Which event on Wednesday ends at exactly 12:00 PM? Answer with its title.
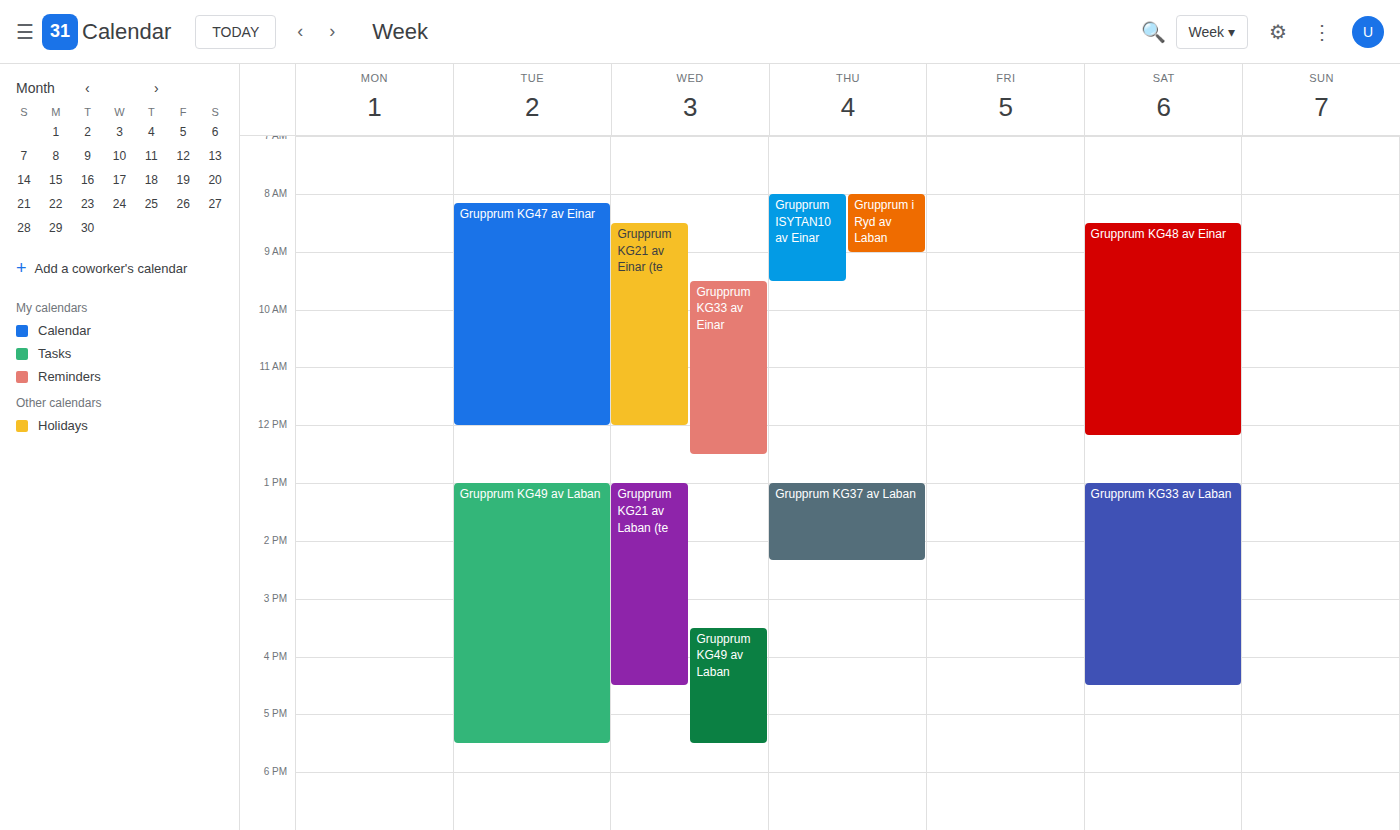
"Grupprum KG21 av Einar (te"